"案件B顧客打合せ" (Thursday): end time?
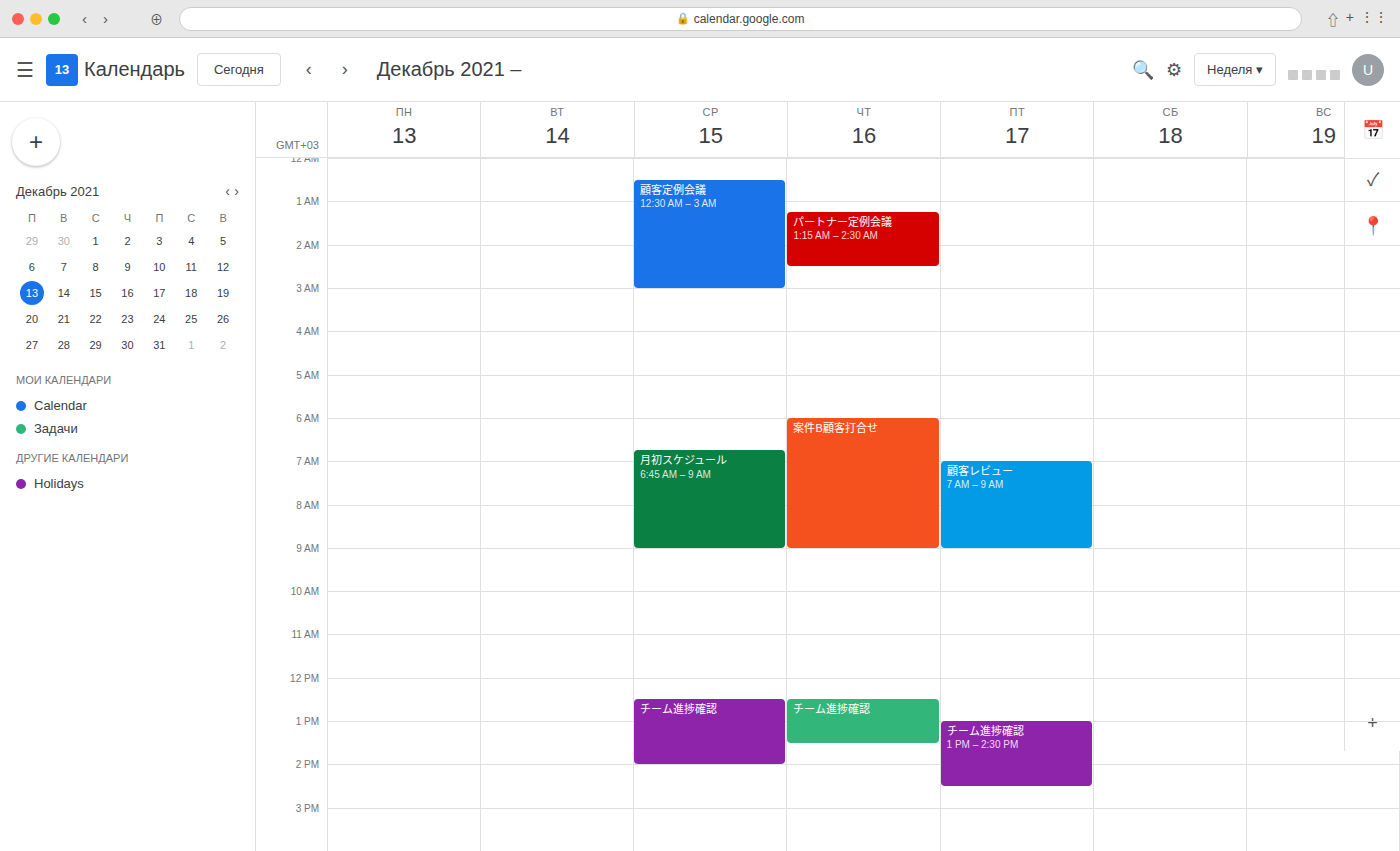
9:00 AM